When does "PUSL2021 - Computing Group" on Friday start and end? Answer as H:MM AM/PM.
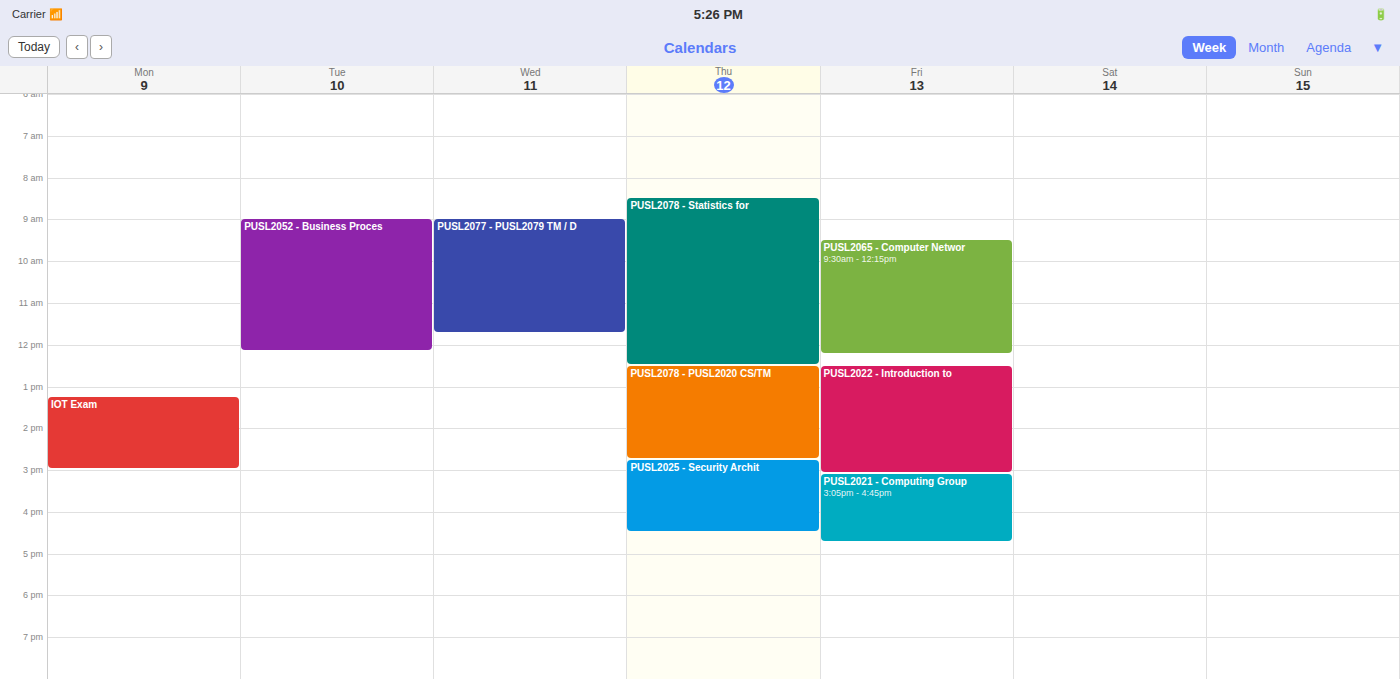
3:05 PM to 4:45 PM